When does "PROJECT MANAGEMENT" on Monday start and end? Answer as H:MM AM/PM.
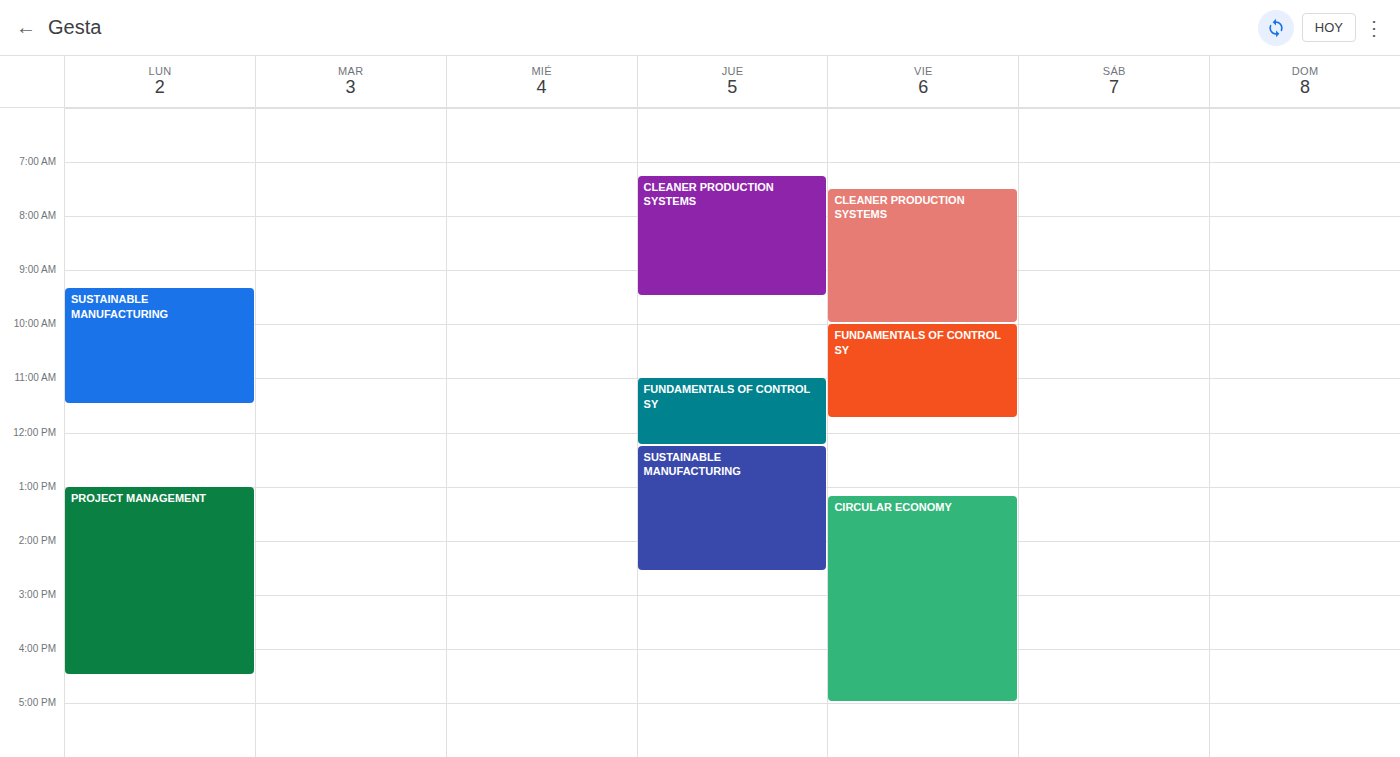
1:00 PM to 4:30 PM